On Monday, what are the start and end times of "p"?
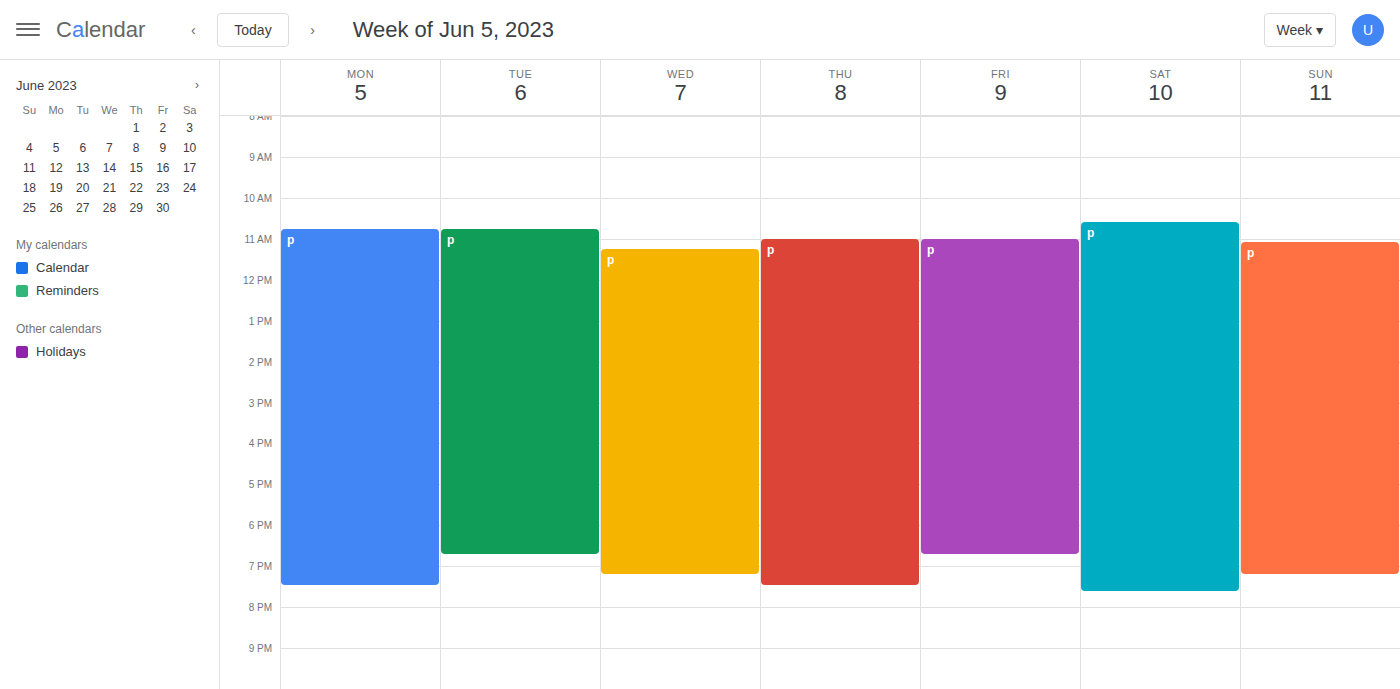
10:45 AM to 7:30 PM